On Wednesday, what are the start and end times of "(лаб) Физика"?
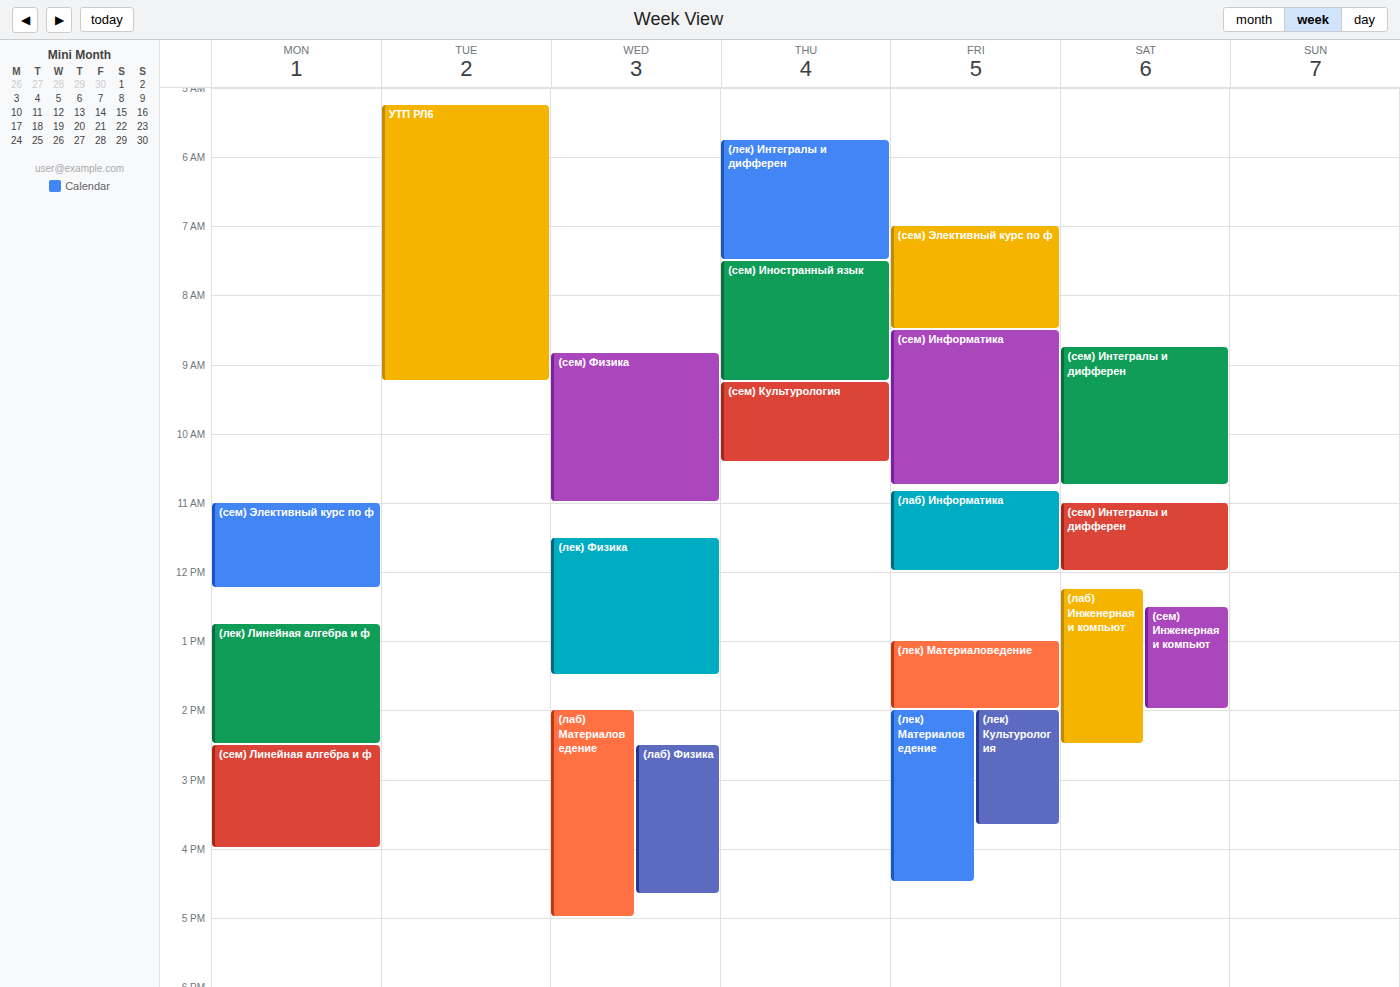
14:30 to 16:40